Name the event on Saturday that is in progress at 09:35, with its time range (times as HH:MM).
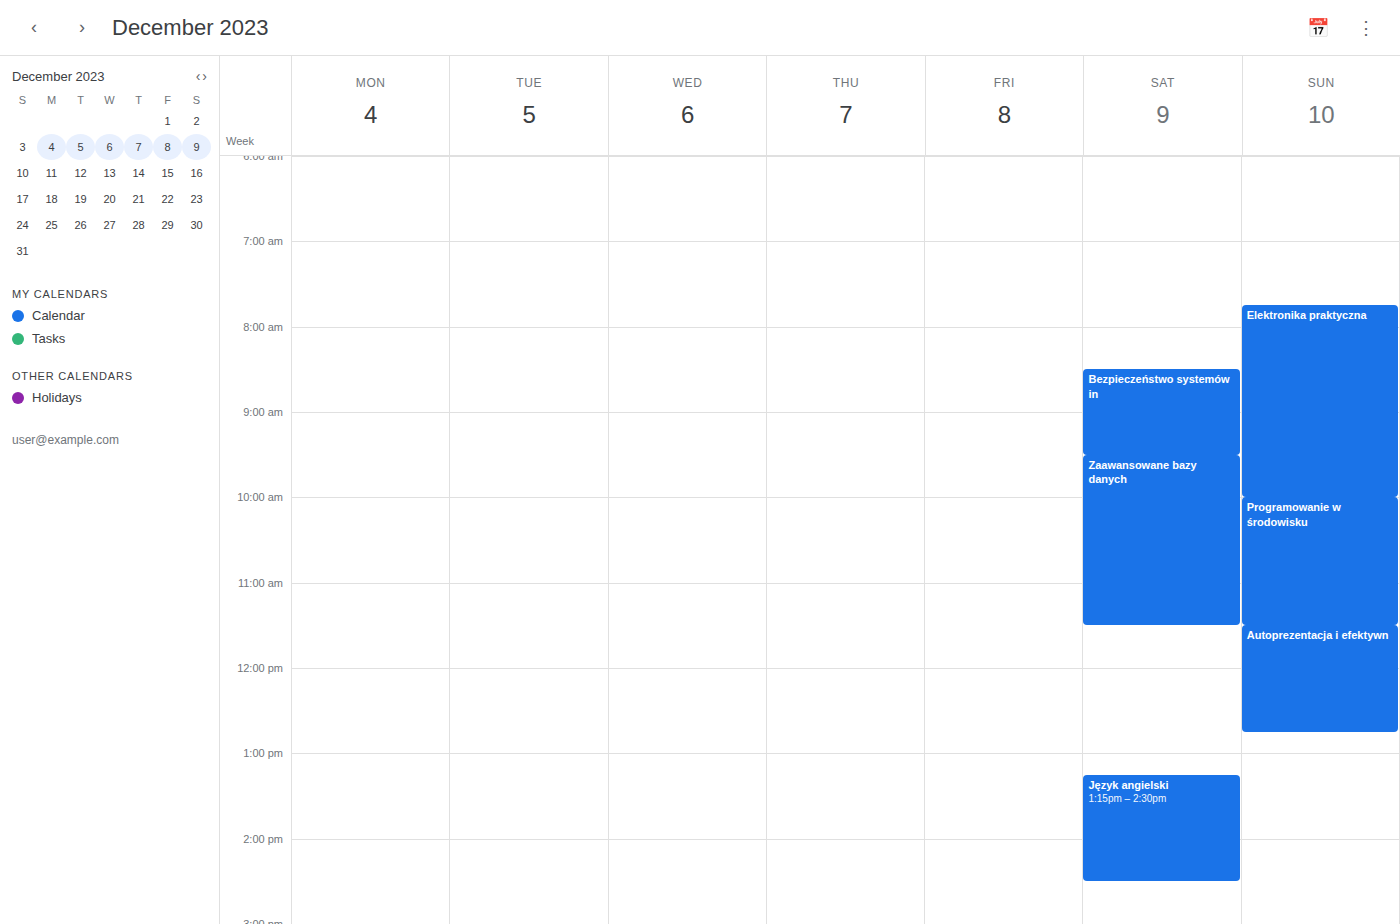
"Zaawansowane bazy danych", 09:30 to 11:30